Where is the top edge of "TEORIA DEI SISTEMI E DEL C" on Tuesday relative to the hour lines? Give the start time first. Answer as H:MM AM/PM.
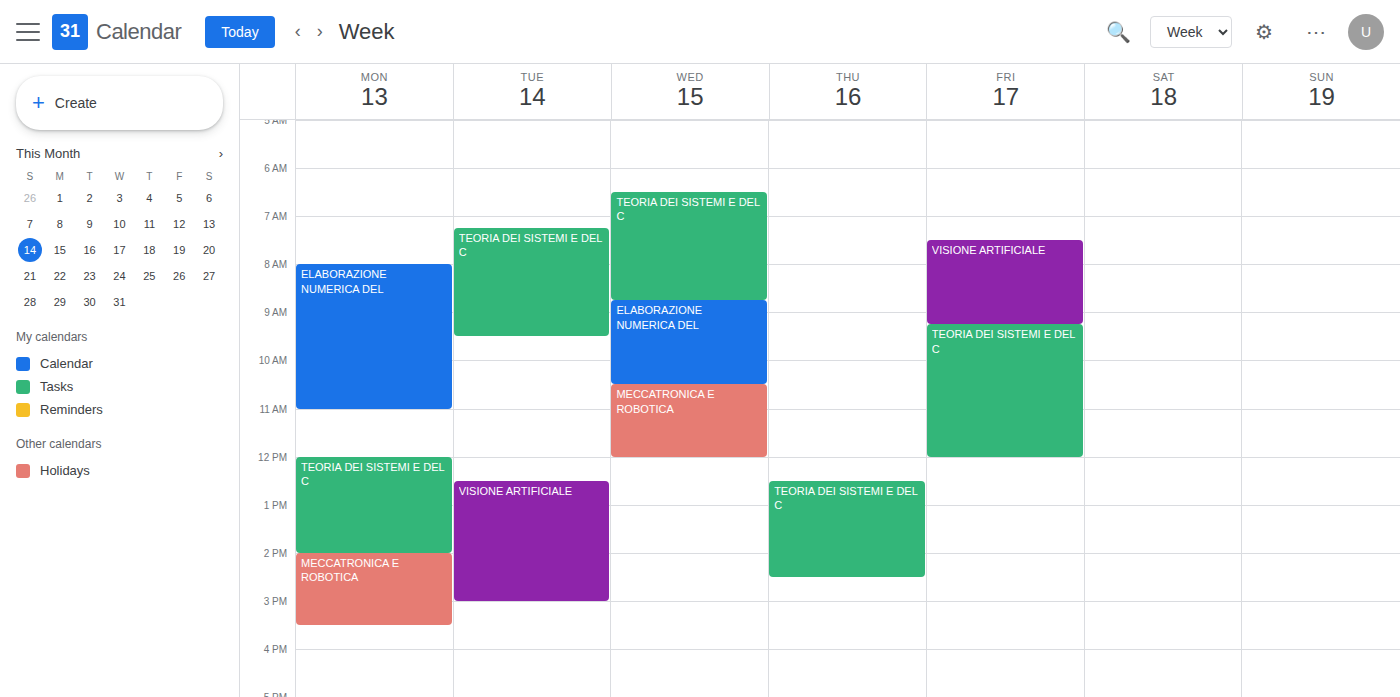
7:15 AM -- neither: a quarter of the way from the 7 AM line to the 8 AM line.